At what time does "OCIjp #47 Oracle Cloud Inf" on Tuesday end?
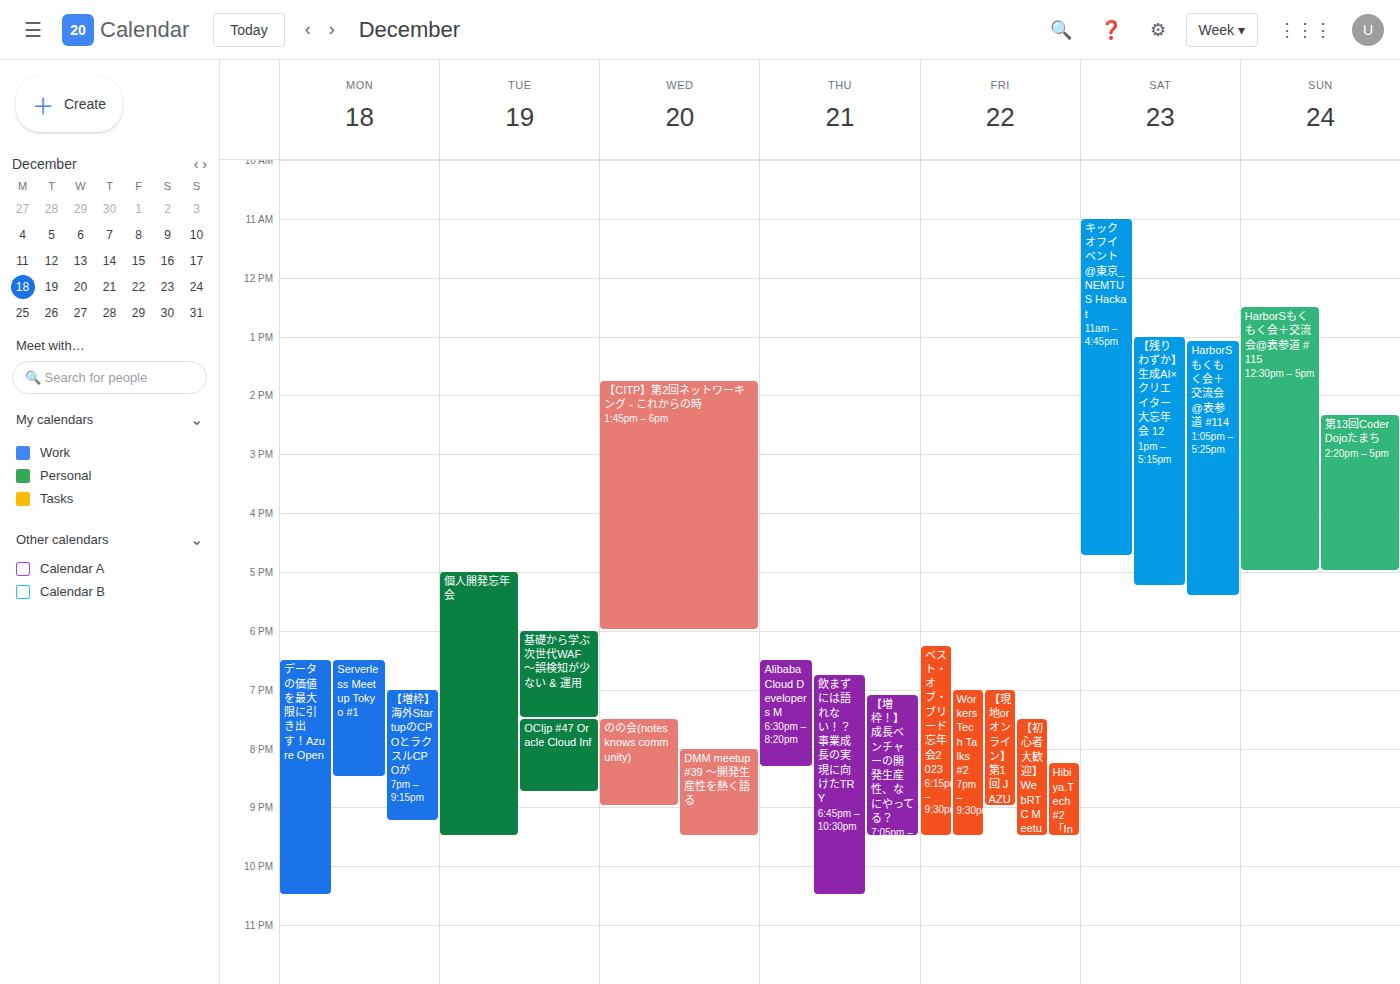
8:45 PM